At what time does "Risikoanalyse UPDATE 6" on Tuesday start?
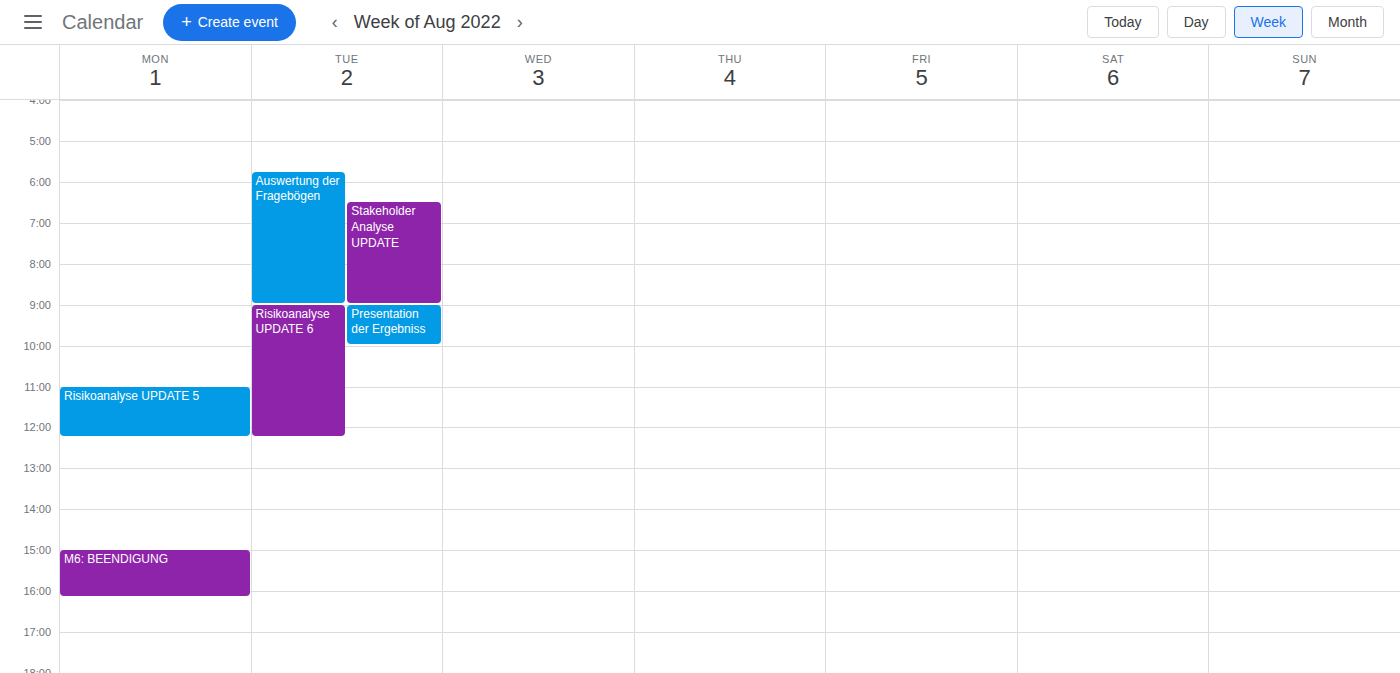
9:00 AM